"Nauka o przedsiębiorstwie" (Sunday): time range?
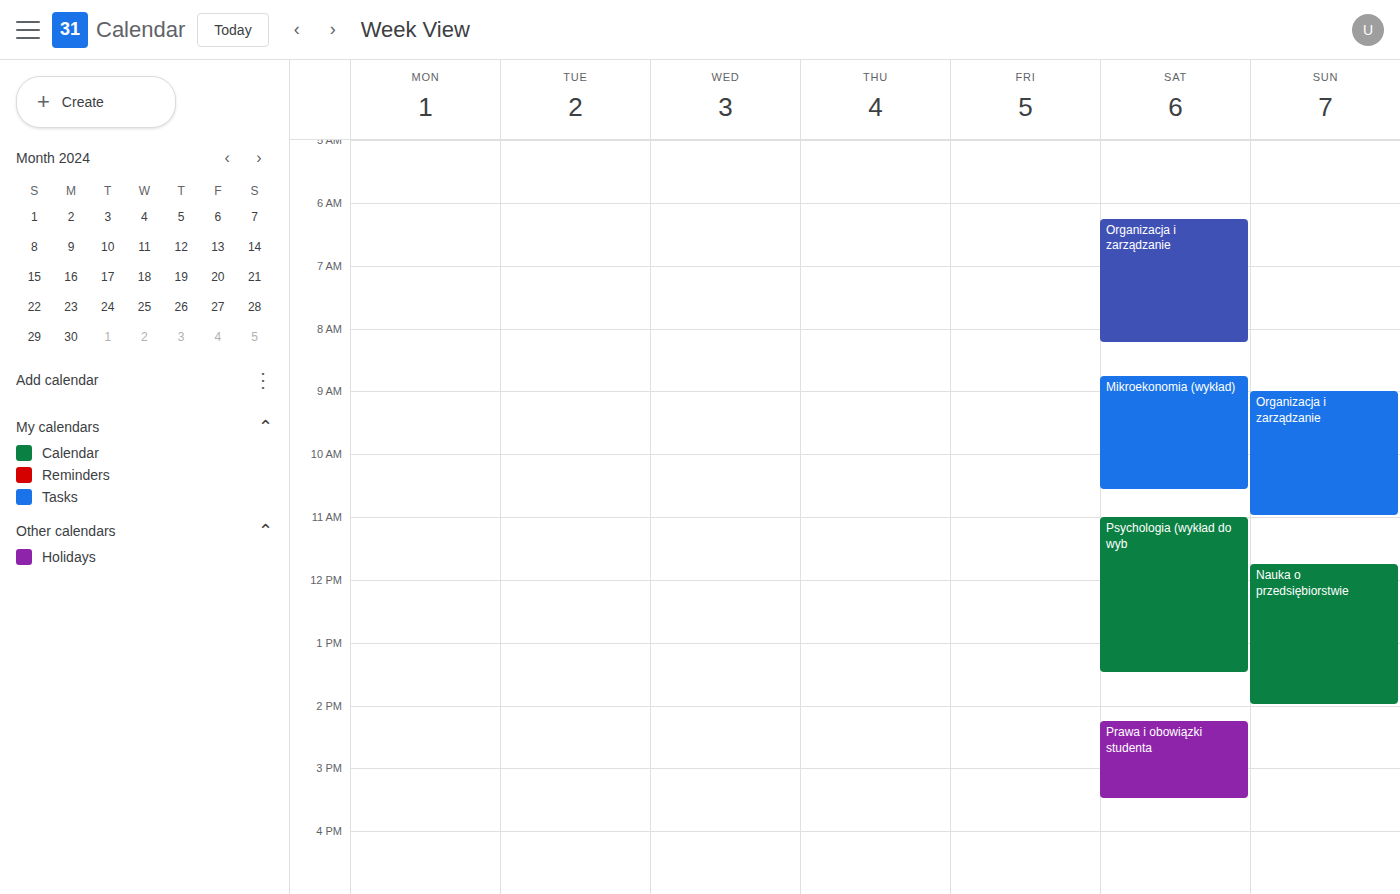
11:45 AM to 2:00 PM